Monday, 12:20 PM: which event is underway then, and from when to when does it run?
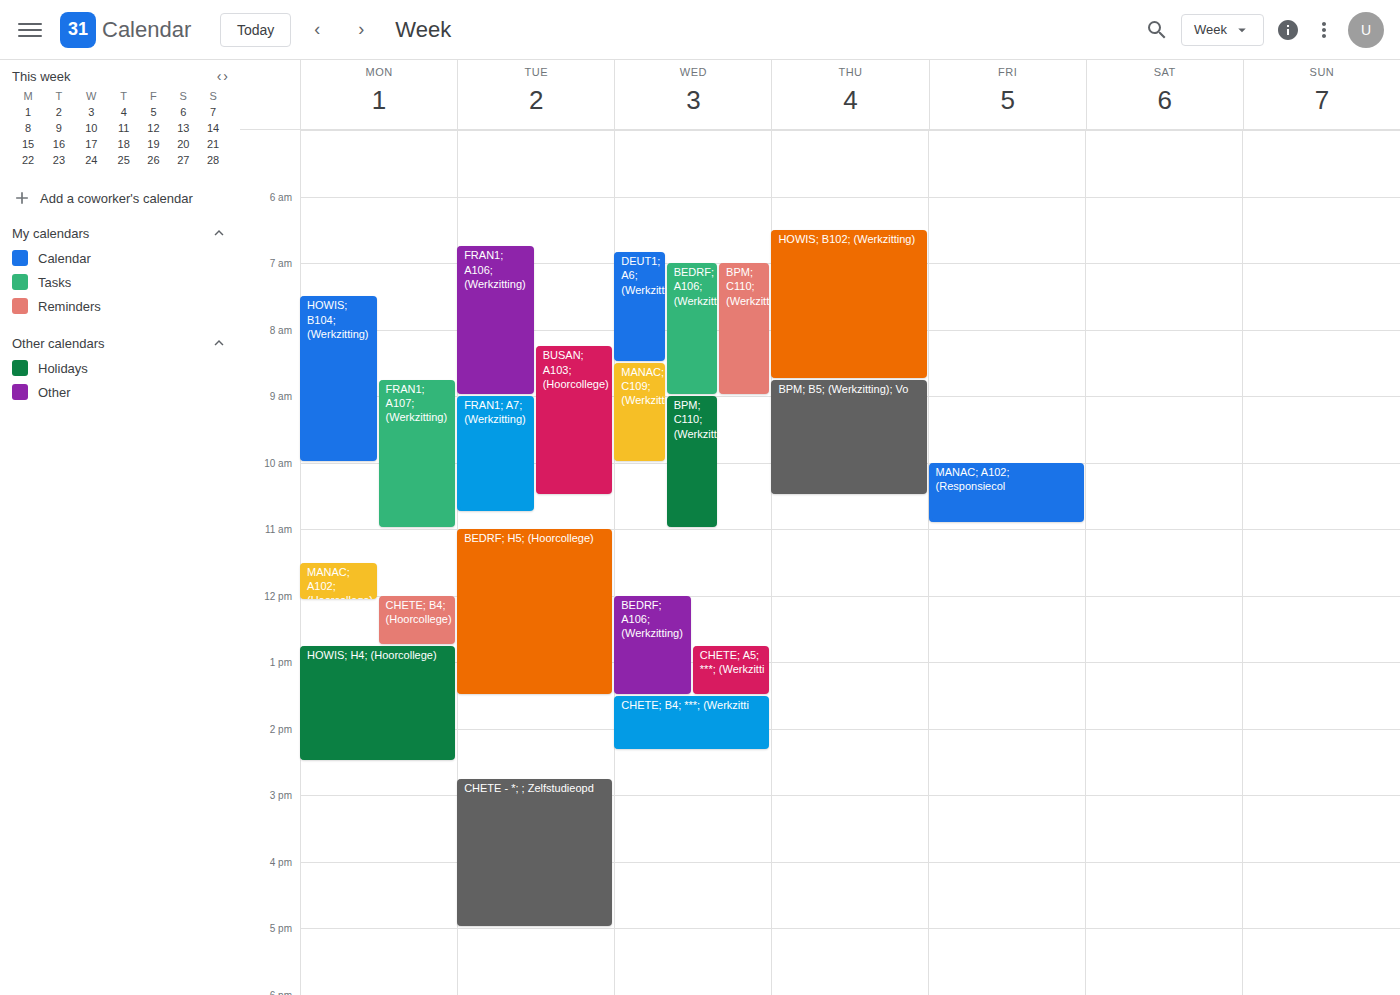
"CHETE; B4; (Hoorcollege)", 12:00 PM to 12:45 PM